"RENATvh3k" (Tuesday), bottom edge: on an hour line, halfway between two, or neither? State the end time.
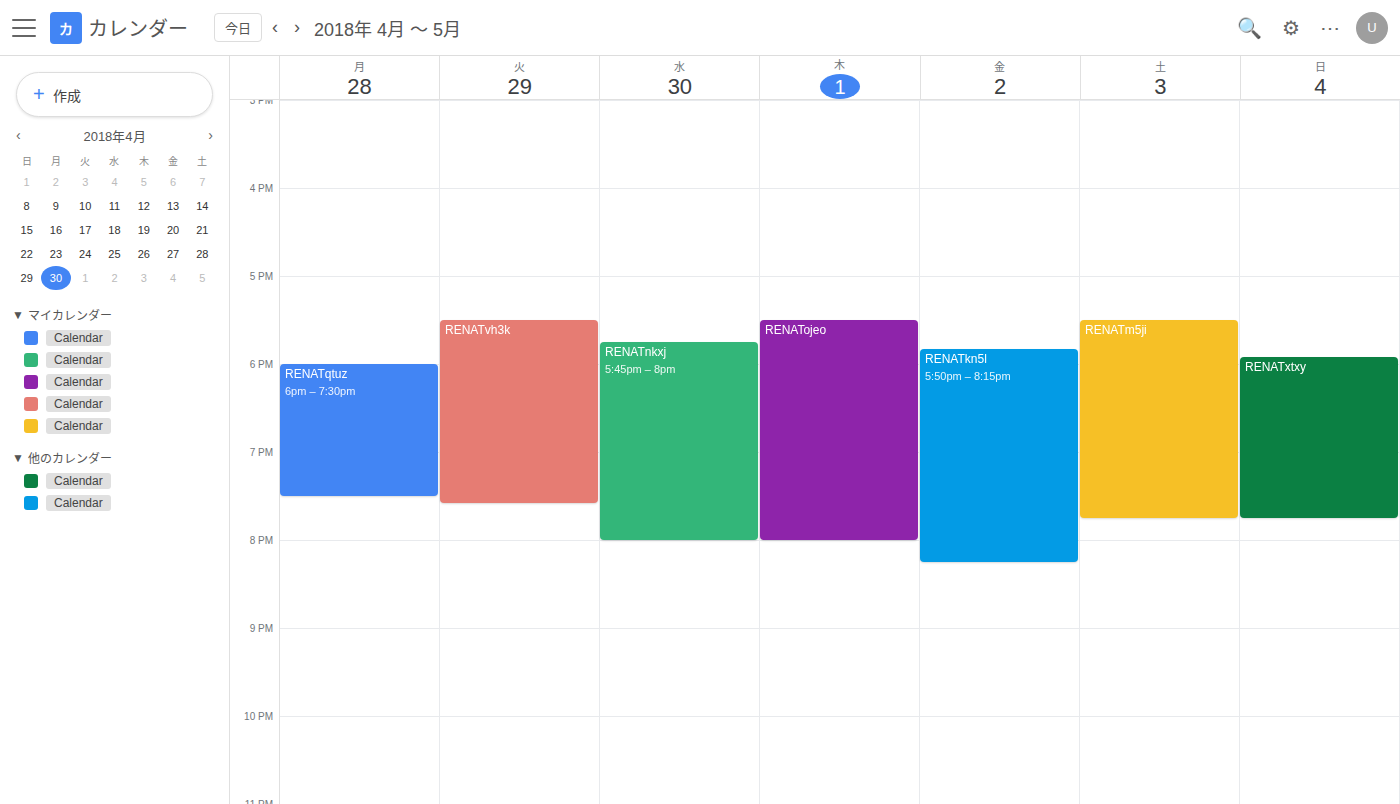
7:35 PM -- neither: 35 minutes below the 7 PM line and 25 minutes above the 8 PM line.